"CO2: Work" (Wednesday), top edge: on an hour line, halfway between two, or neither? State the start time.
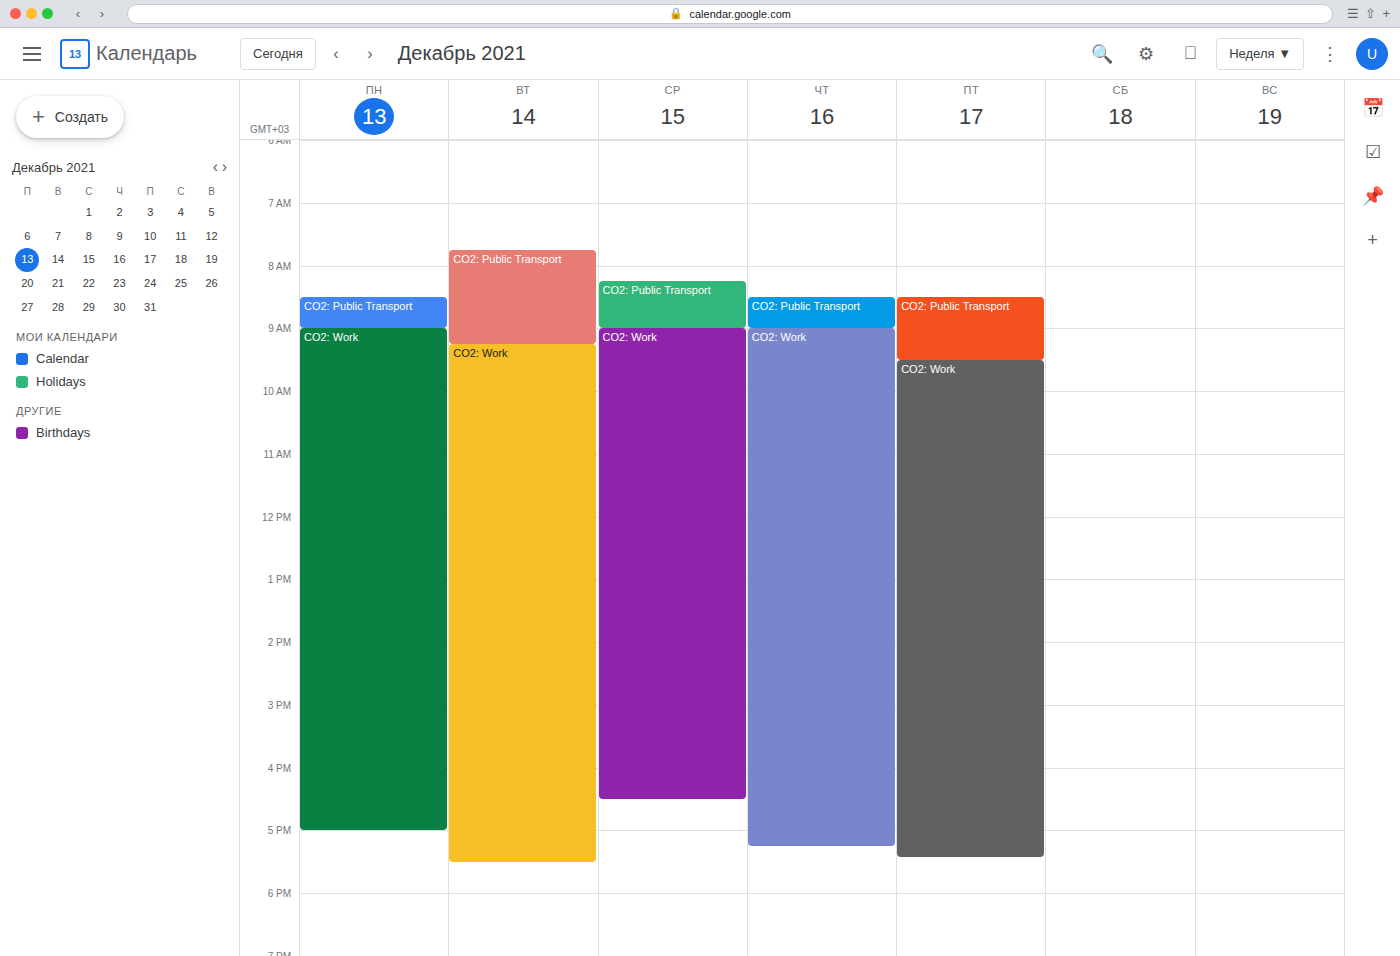
9:00 AM -- exactly on the 9 AM line.